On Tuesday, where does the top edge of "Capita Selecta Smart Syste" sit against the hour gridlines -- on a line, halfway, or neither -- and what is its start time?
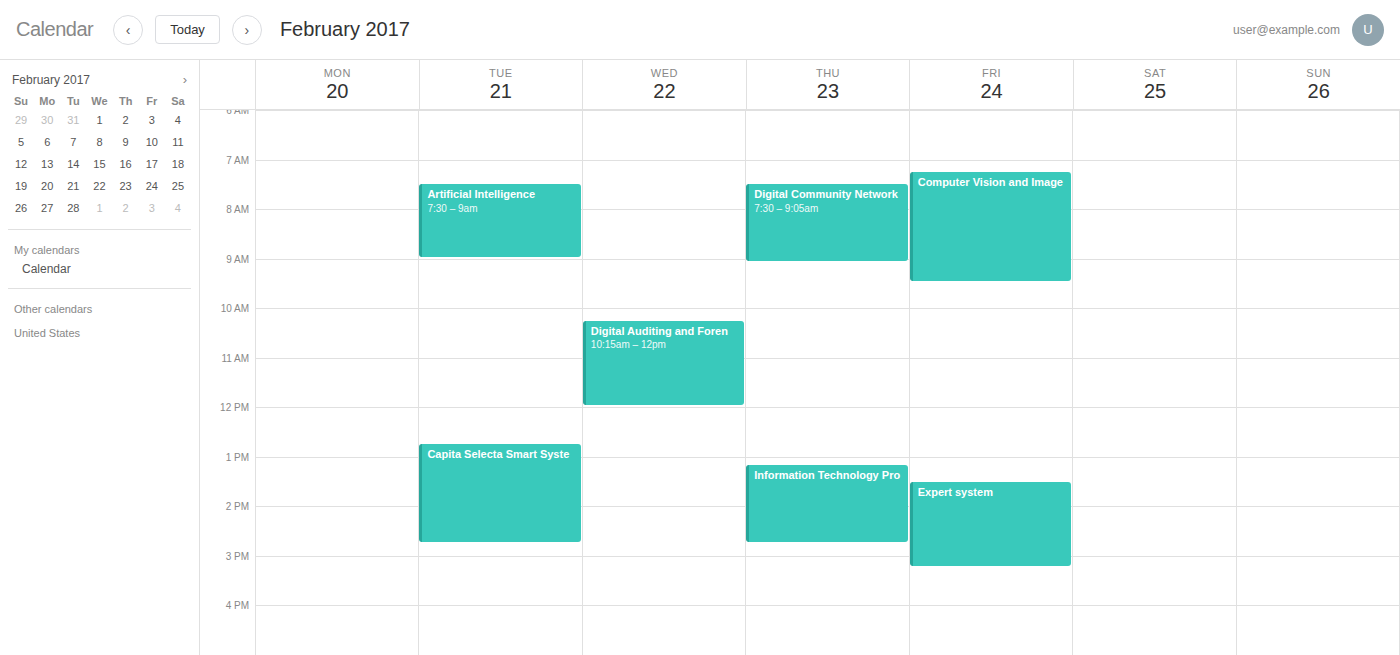
12:45 PM -- neither: three quarters of the way from the 12 PM line to the 1 PM line.